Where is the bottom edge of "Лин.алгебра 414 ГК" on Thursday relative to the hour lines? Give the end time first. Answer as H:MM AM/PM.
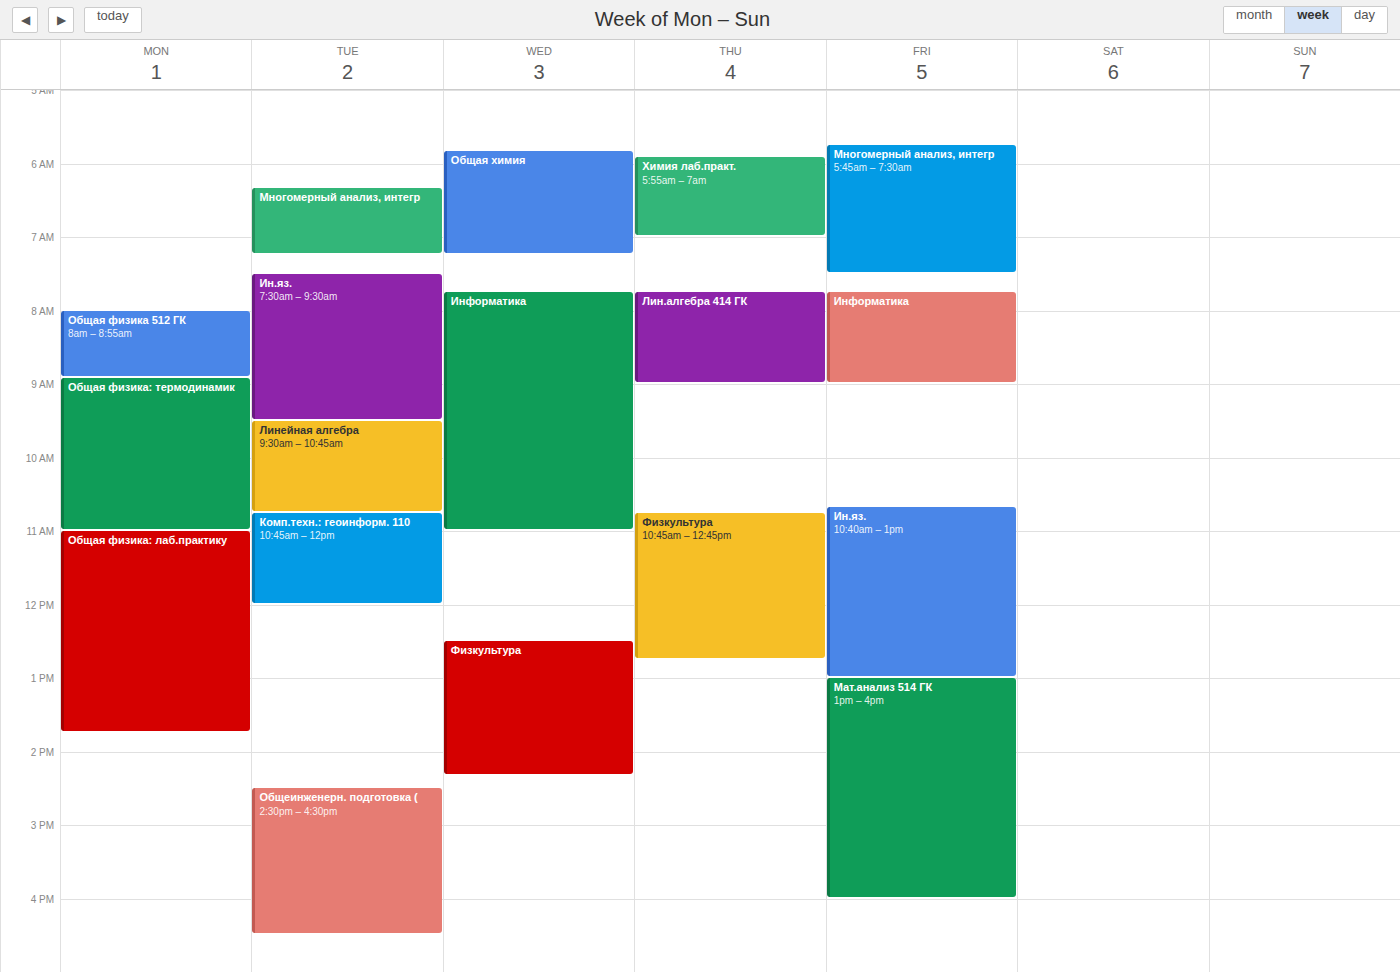
9:00 AM -- exactly on the 9 AM line.